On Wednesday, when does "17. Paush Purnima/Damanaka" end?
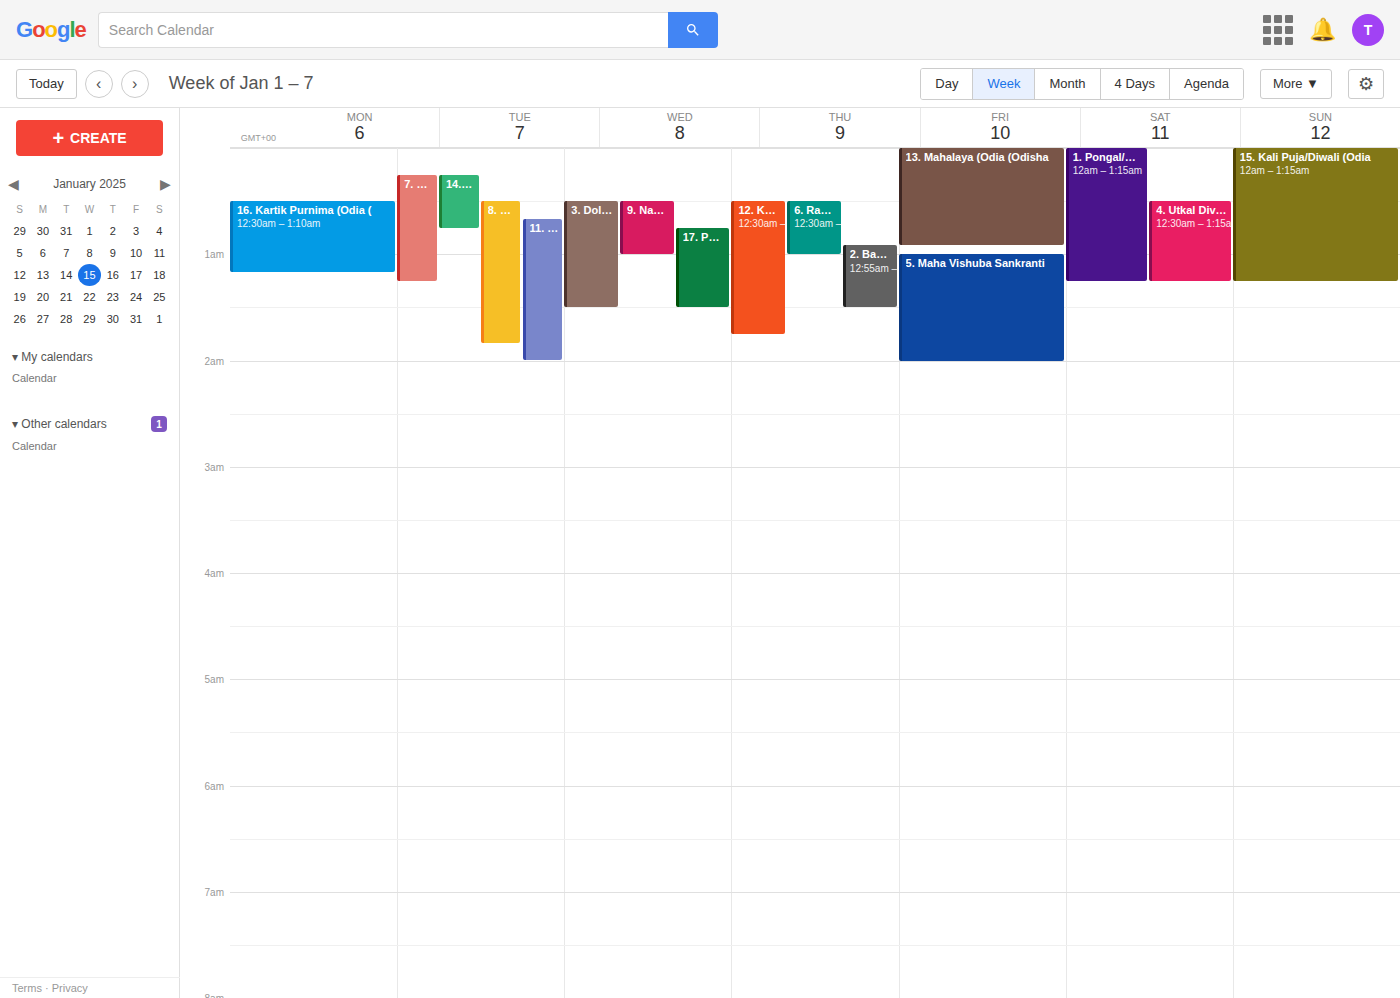
1:30 AM